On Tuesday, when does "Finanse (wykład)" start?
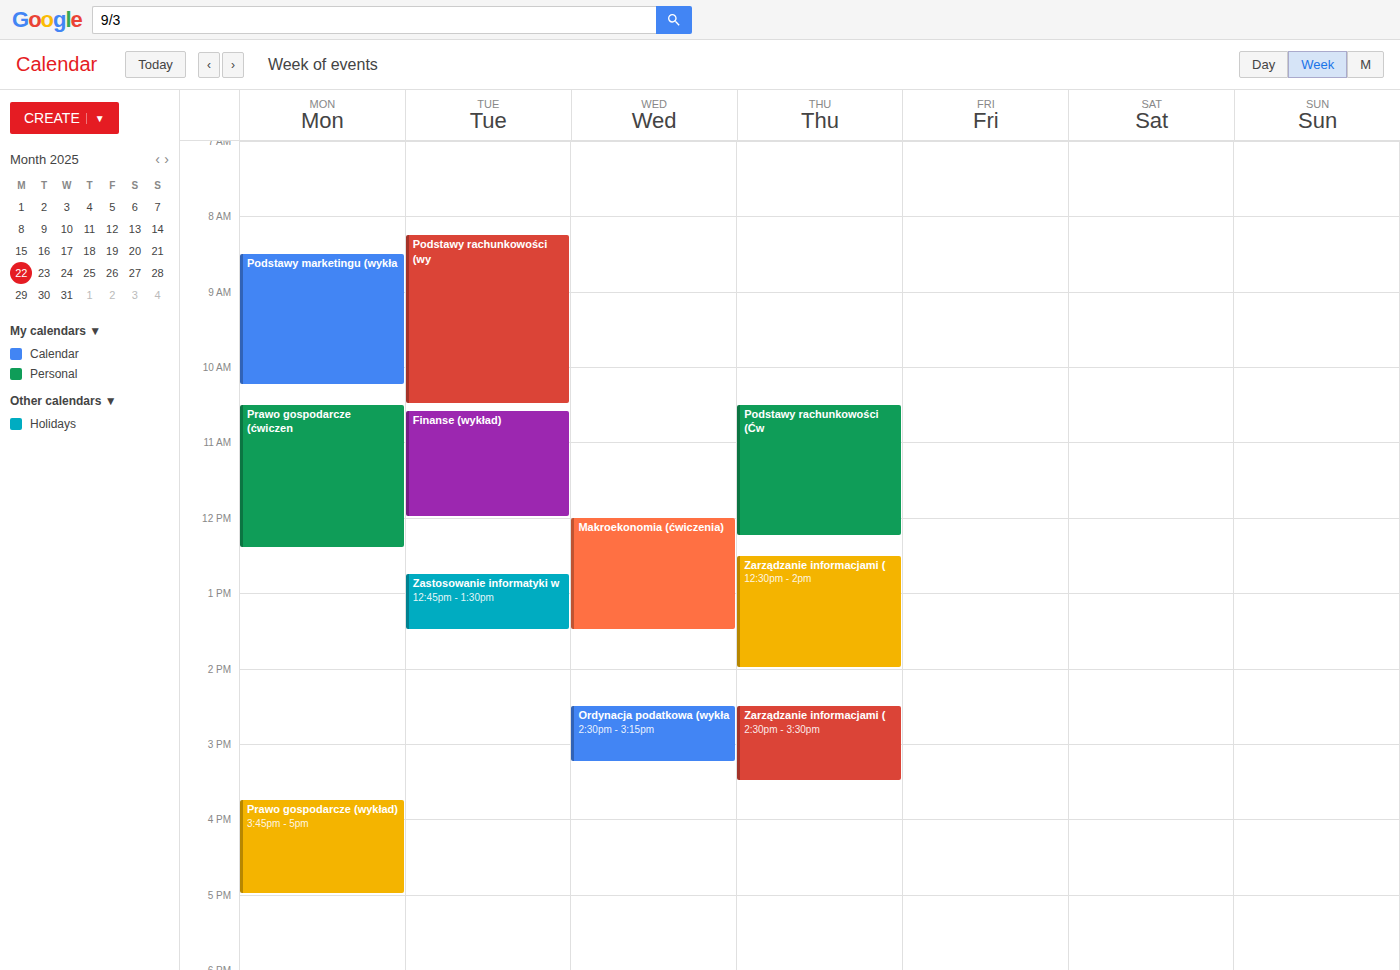
10:35 AM